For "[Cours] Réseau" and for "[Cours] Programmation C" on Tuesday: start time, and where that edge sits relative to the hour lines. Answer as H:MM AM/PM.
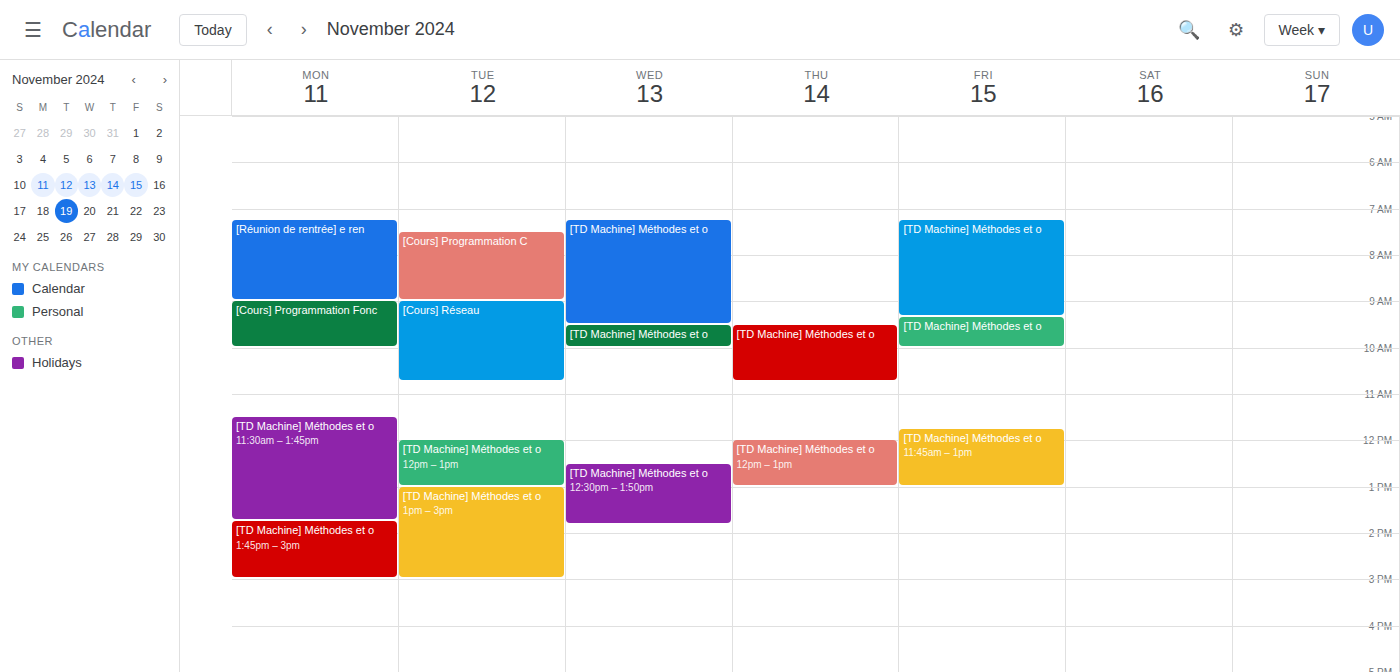
"[Cours] Réseau": 9:00 AM, exactly on the 9 AM line. "[Cours] Programmation C": 7:30 AM, halfway between the 7 AM and 8 AM lines.